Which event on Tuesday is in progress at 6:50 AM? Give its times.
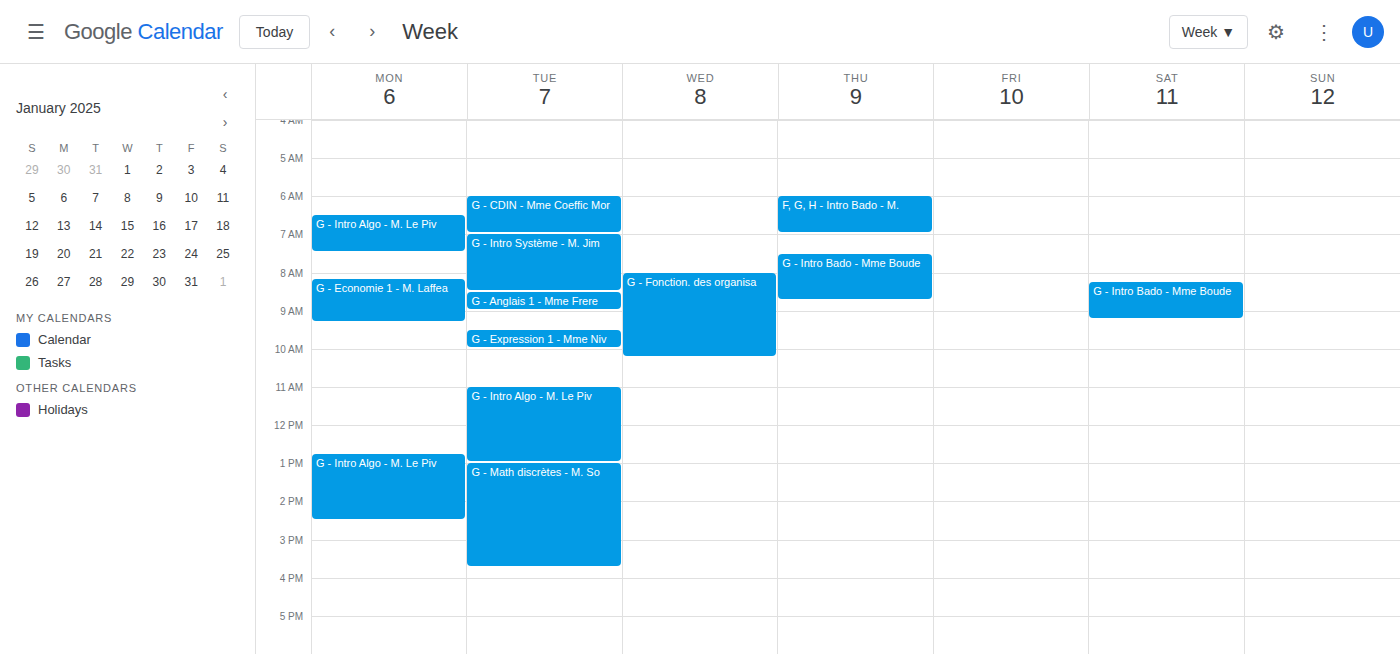
"G - CDIN - Mme Coeffic Mor", 6:00 AM to 7:00 AM